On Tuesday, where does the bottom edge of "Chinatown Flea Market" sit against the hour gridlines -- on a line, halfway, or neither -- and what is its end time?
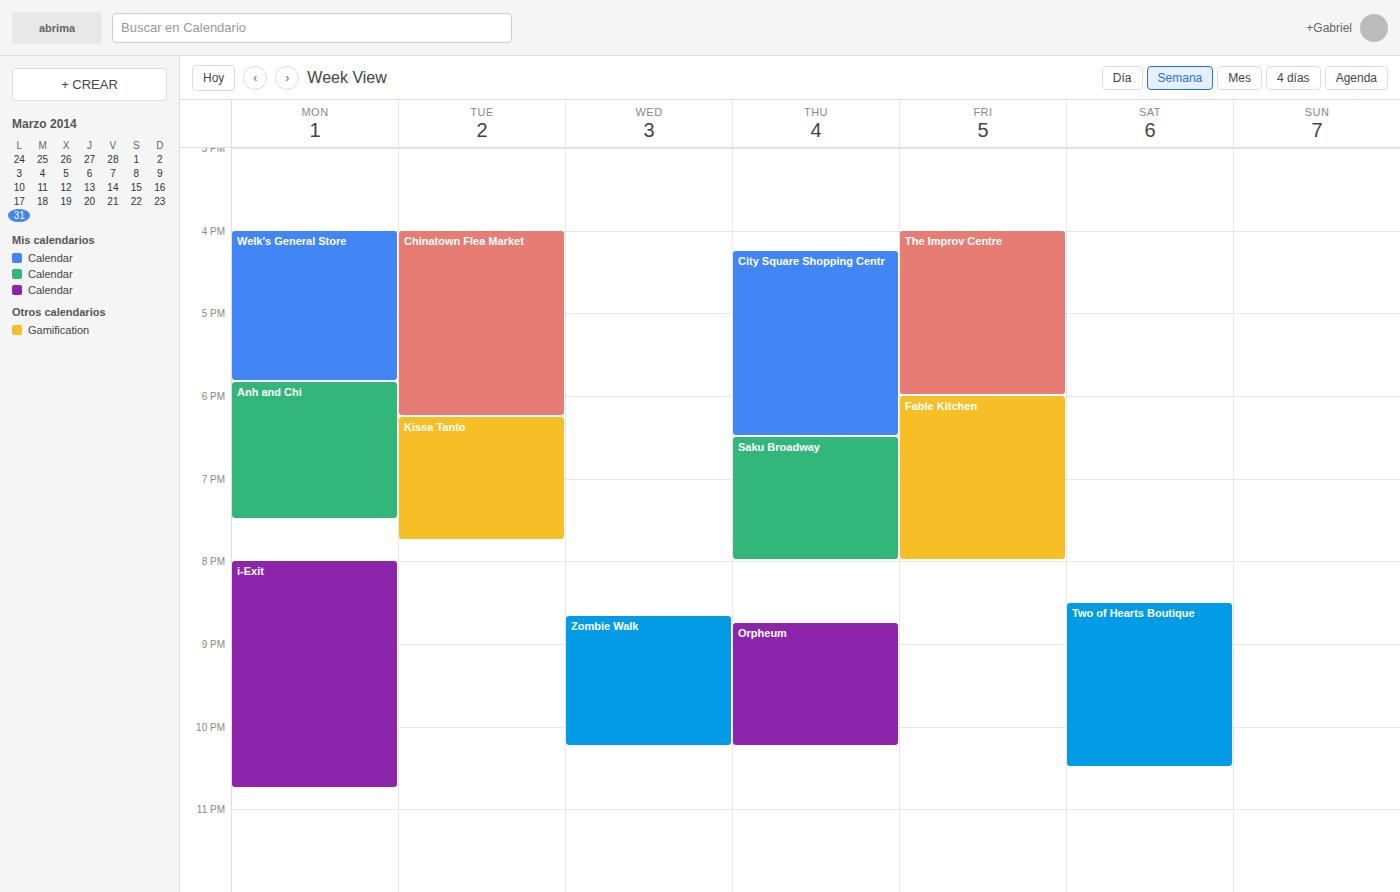
6:15 PM -- neither: a quarter of the way from the 6 PM line to the 7 PM line.